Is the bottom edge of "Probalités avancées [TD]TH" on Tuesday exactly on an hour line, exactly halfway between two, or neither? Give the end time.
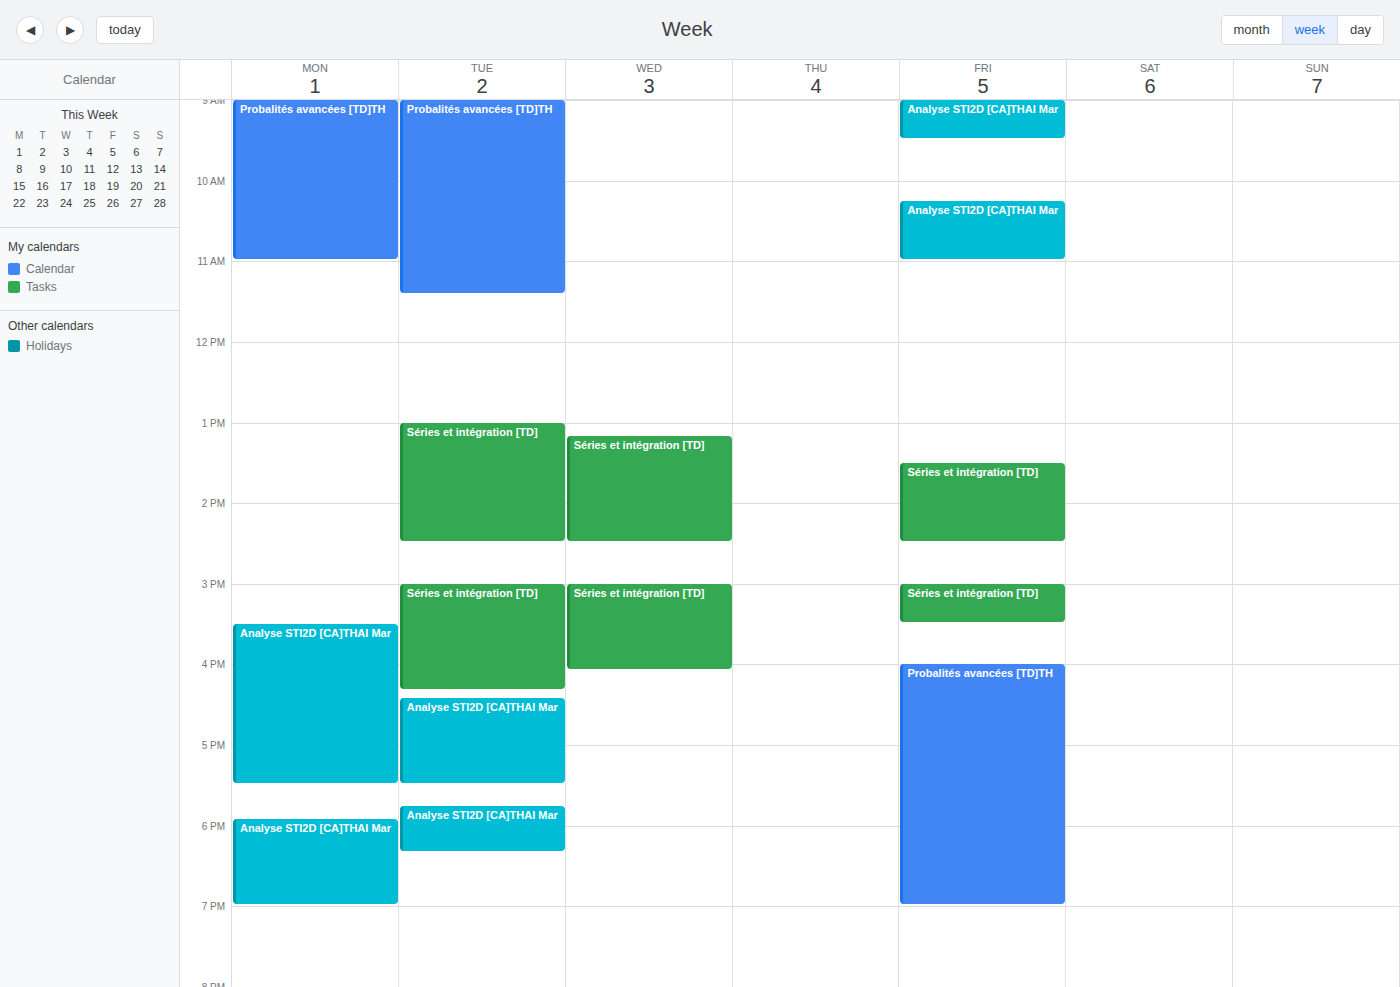
11:25 AM -- neither: 25 minutes below the 11 AM line and 35 minutes above the 12 PM line.